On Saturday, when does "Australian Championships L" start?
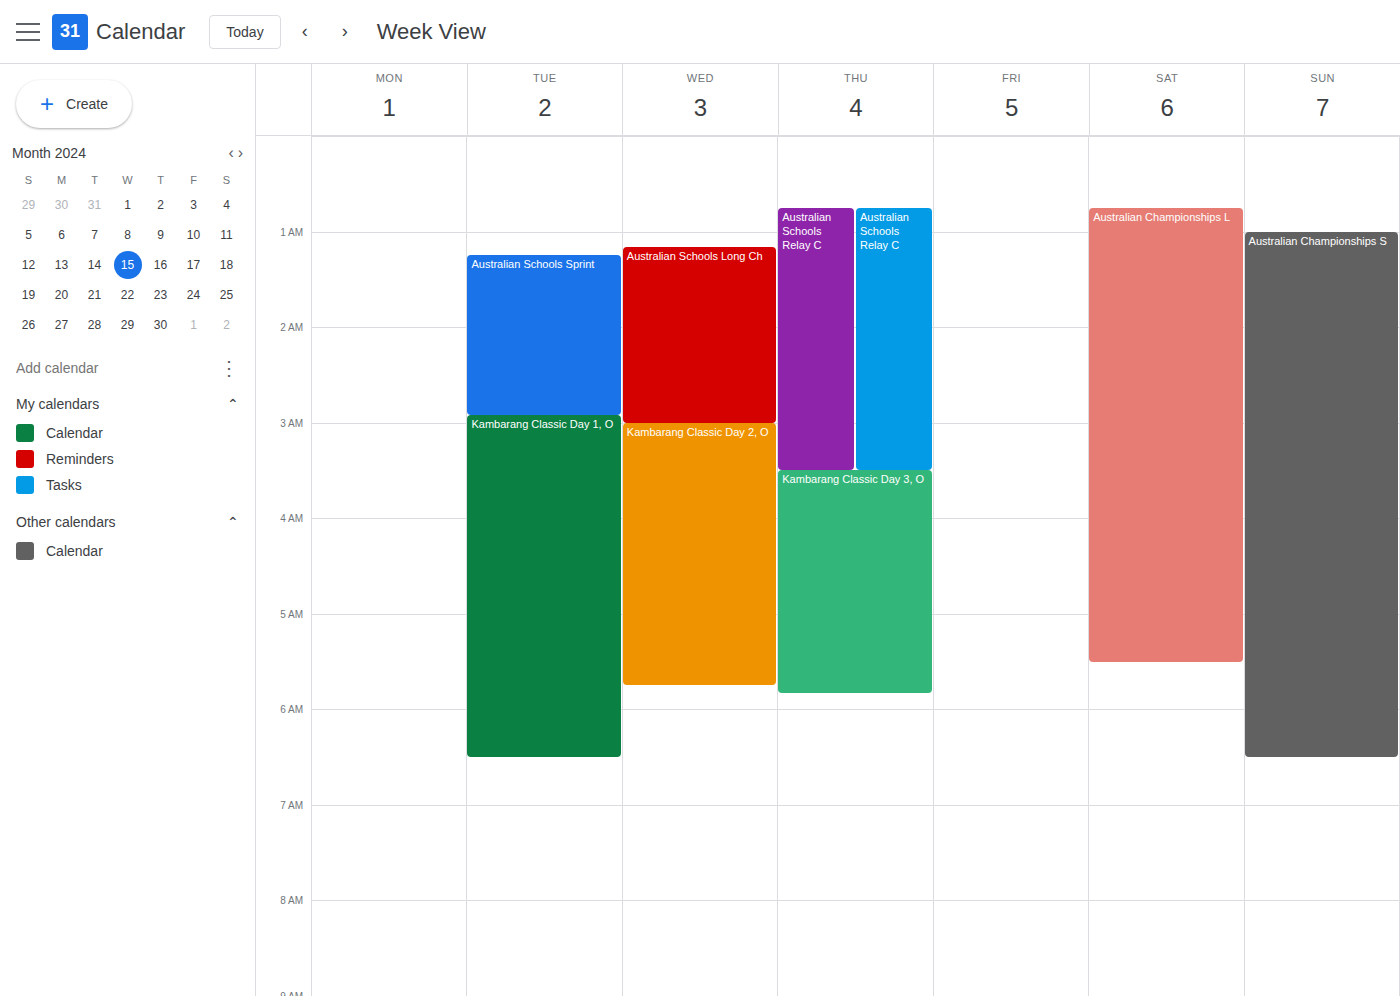
12:45 AM